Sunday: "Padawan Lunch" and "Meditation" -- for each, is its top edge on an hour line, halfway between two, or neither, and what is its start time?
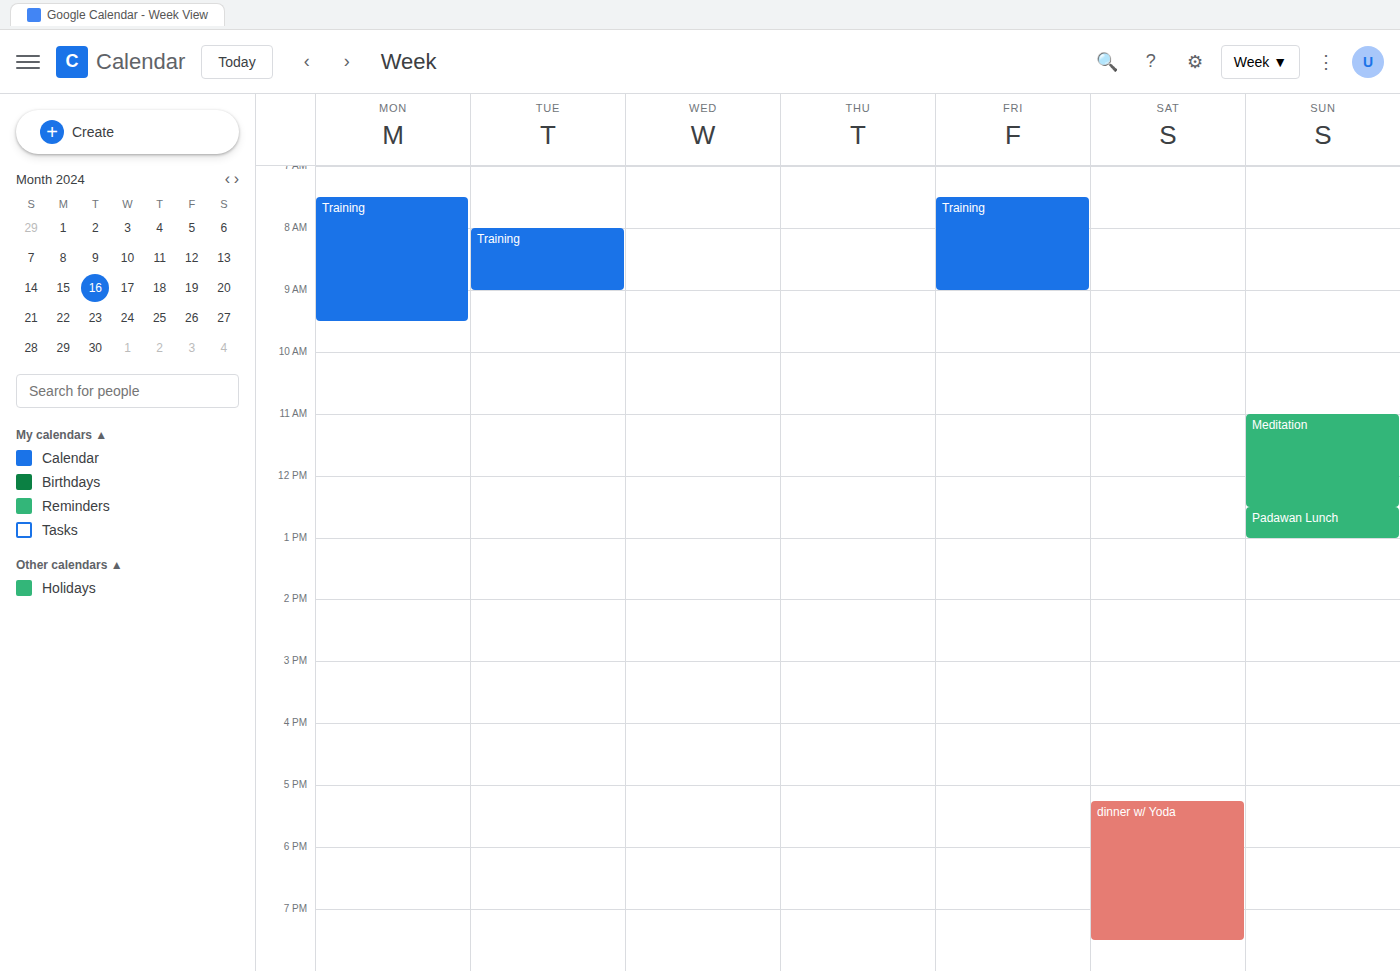
"Padawan Lunch": 12:30, halfway between the 12:00 and 13:00 lines. "Meditation": 11:00, exactly on the 11:00 line.